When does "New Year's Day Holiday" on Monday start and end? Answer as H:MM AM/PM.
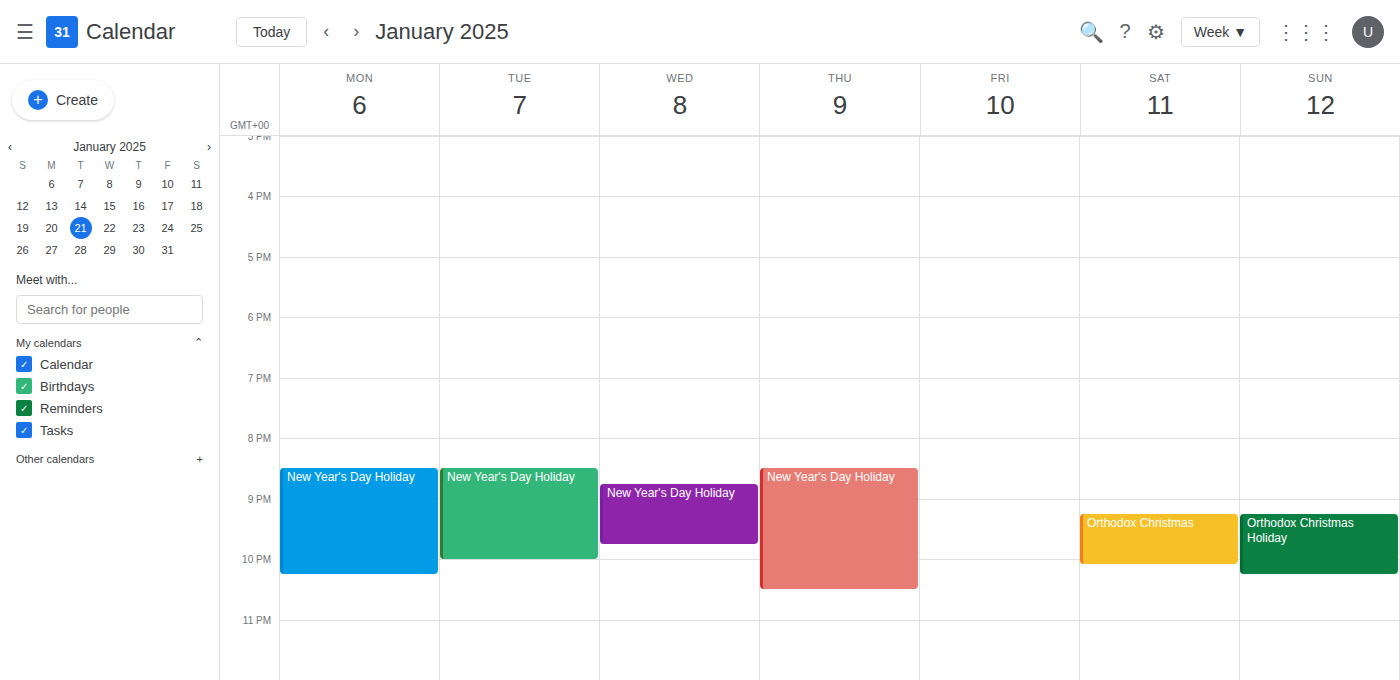
8:30 PM to 10:15 PM